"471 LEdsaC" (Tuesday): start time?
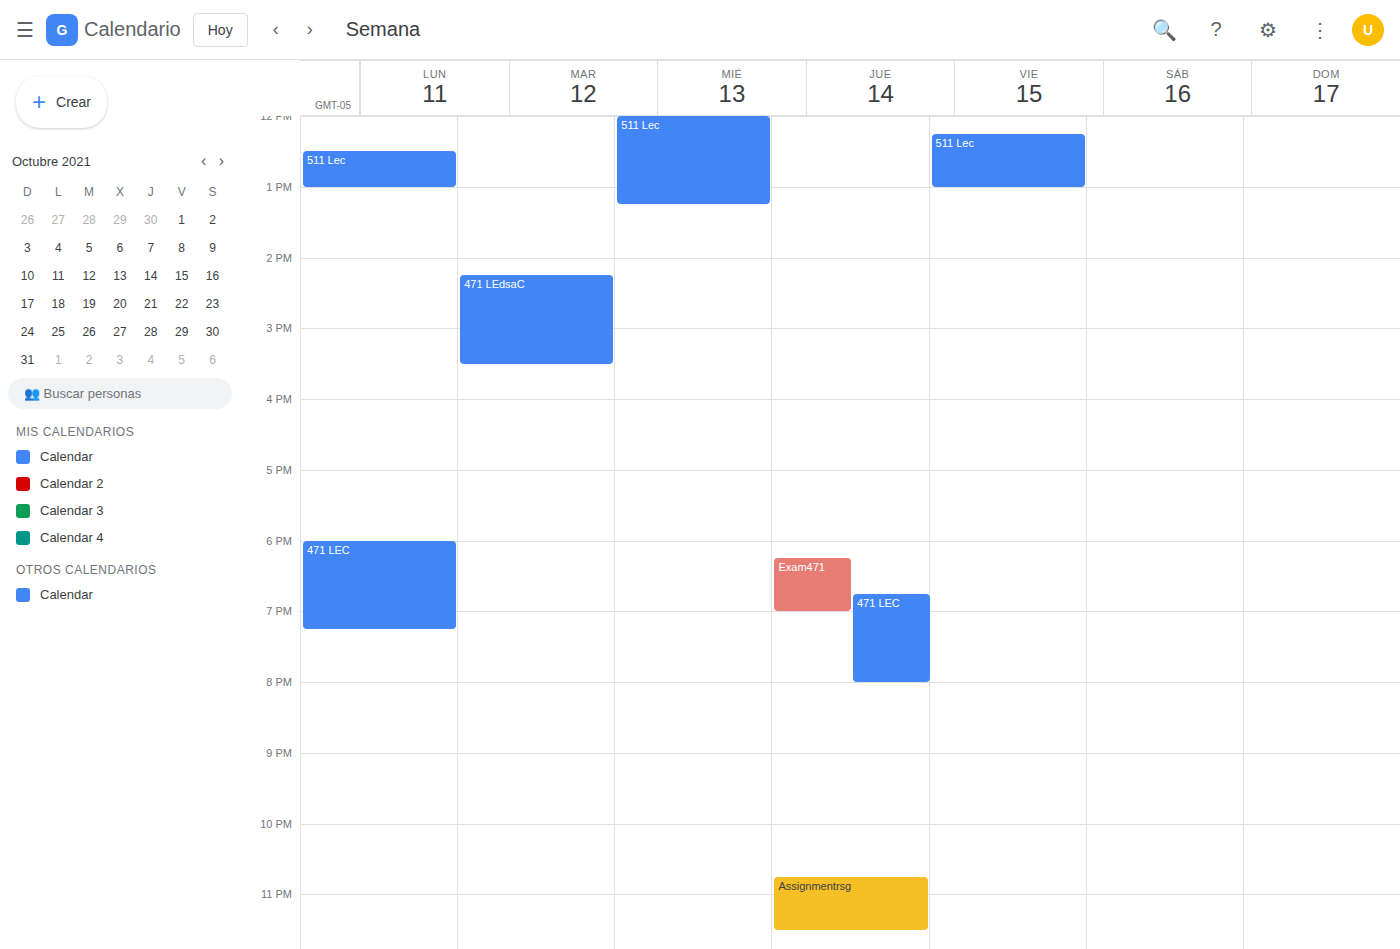
2:15 PM